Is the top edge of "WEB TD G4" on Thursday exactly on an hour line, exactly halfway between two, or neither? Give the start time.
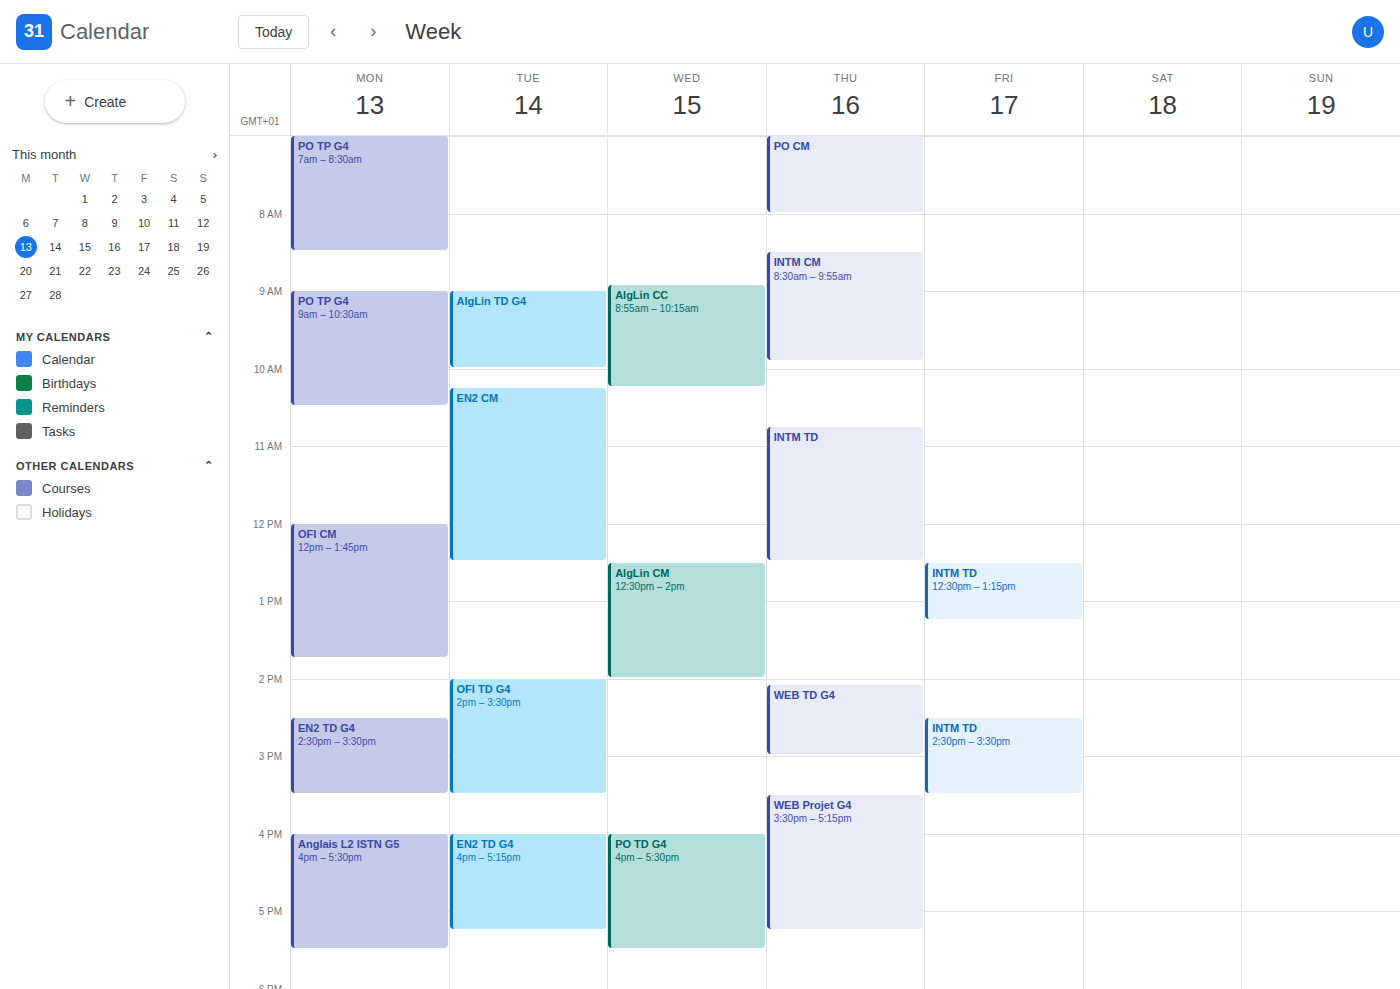
2:05 PM -- neither: 5 minutes below the 2 PM line and 55 minutes above the 3 PM line.